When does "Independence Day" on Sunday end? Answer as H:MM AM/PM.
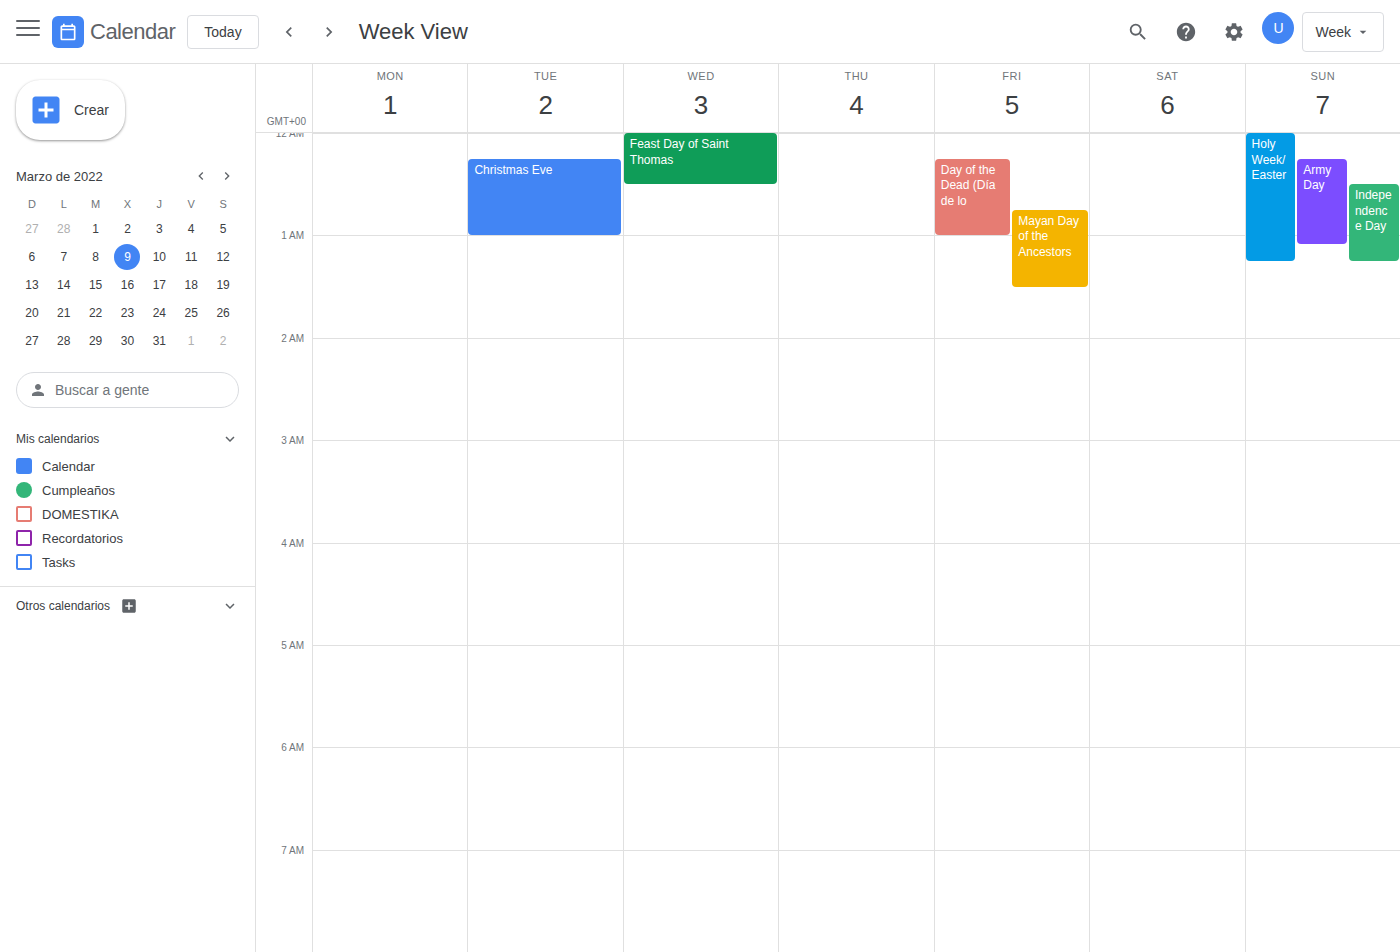
1:15 AM